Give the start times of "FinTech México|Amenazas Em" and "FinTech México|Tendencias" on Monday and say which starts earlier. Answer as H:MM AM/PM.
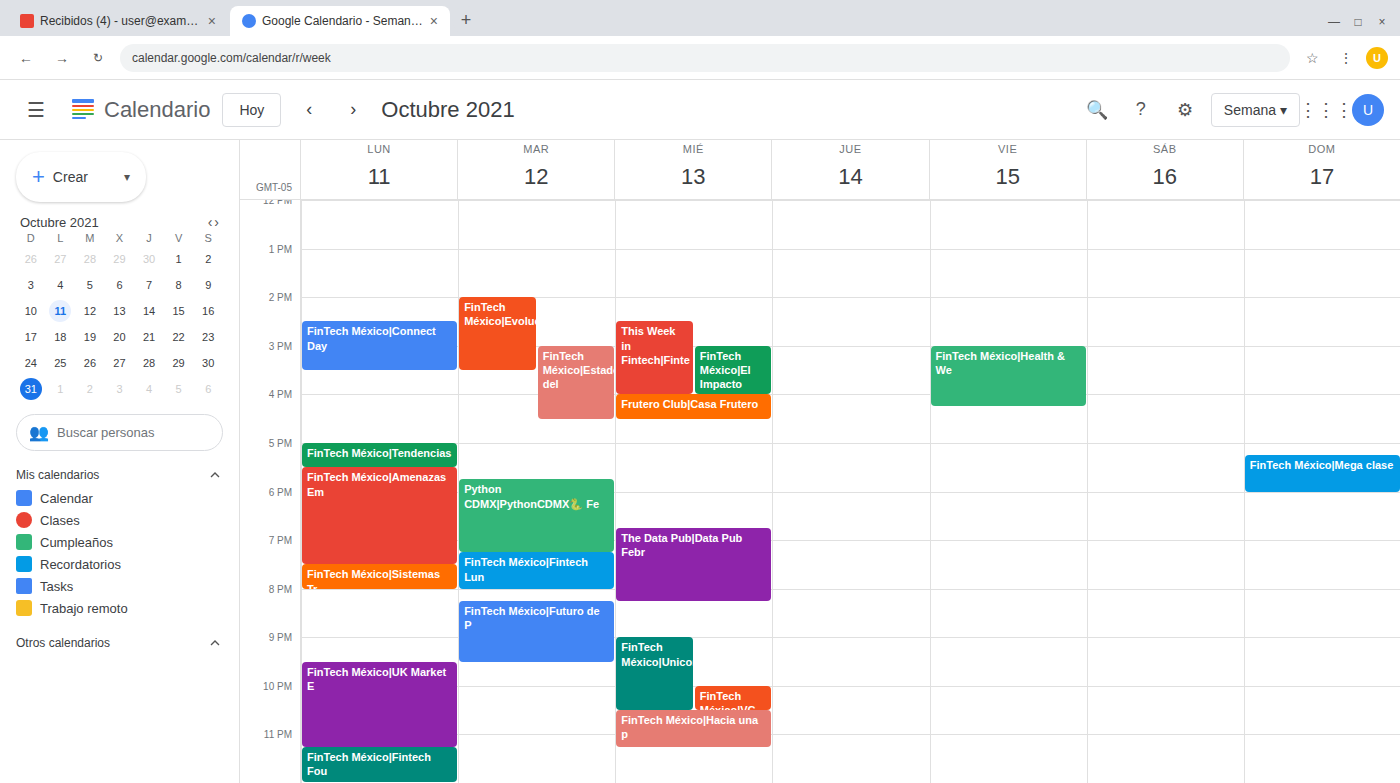
"FinTech México|Tendencias" 5:00 PM; "FinTech México|Amenazas Em" 5:30 PM.